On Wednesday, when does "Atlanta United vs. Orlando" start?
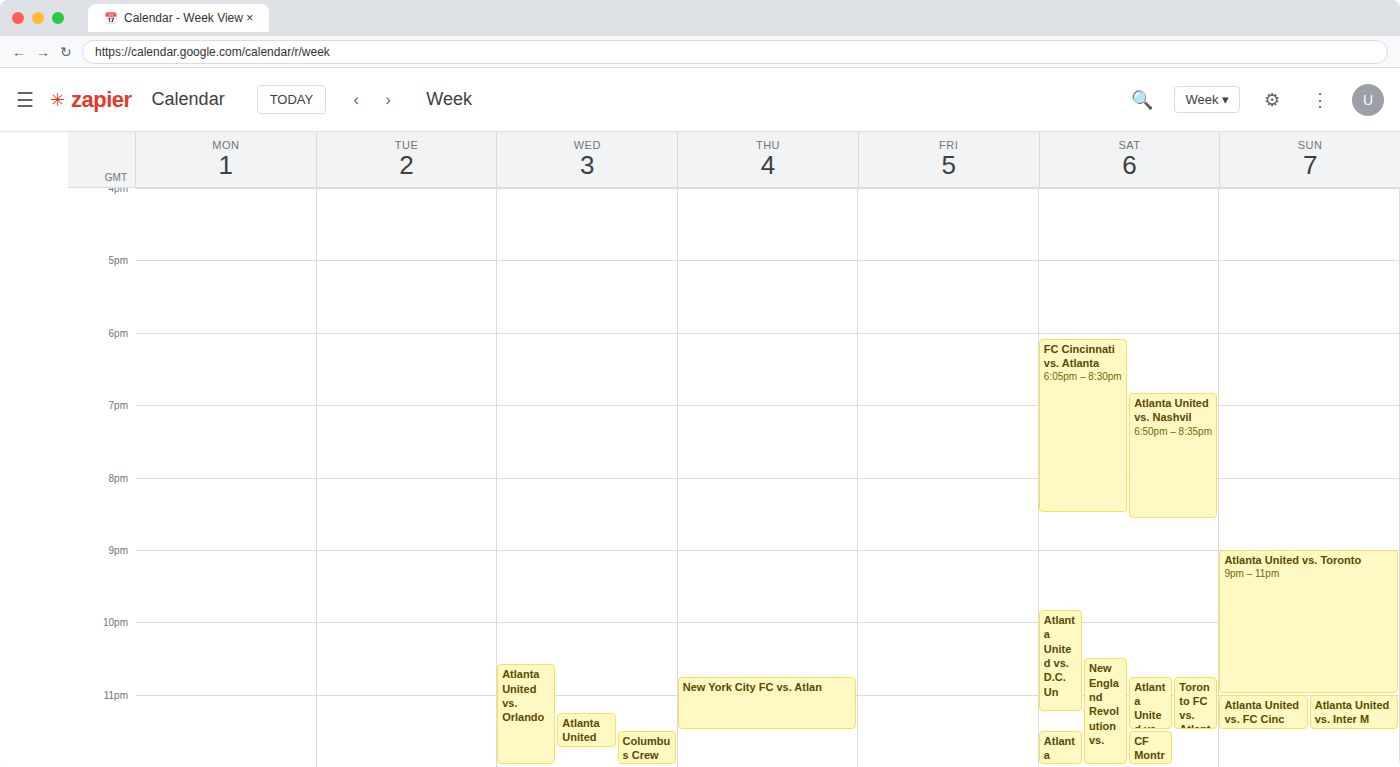
10:35 PM